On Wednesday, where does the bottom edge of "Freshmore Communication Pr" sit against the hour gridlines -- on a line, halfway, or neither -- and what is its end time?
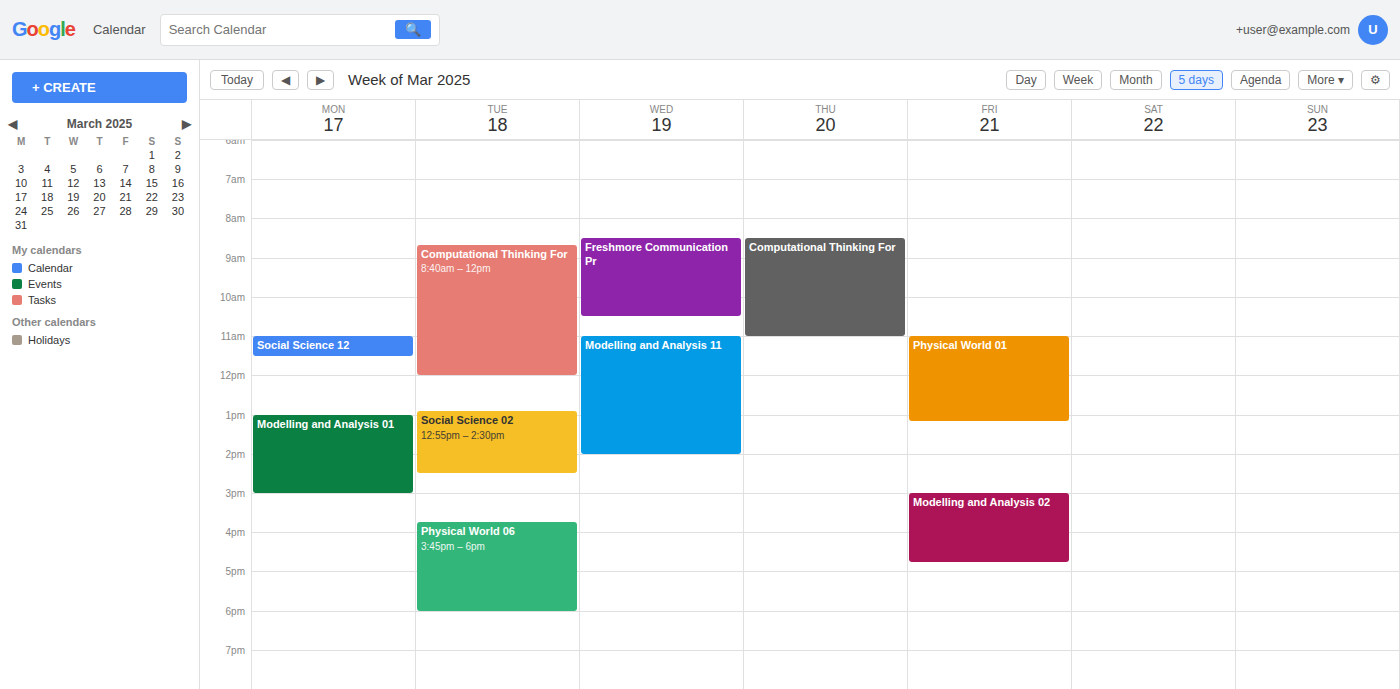
10:30 AM -- halfway between the 10 AM and 11 AM lines.